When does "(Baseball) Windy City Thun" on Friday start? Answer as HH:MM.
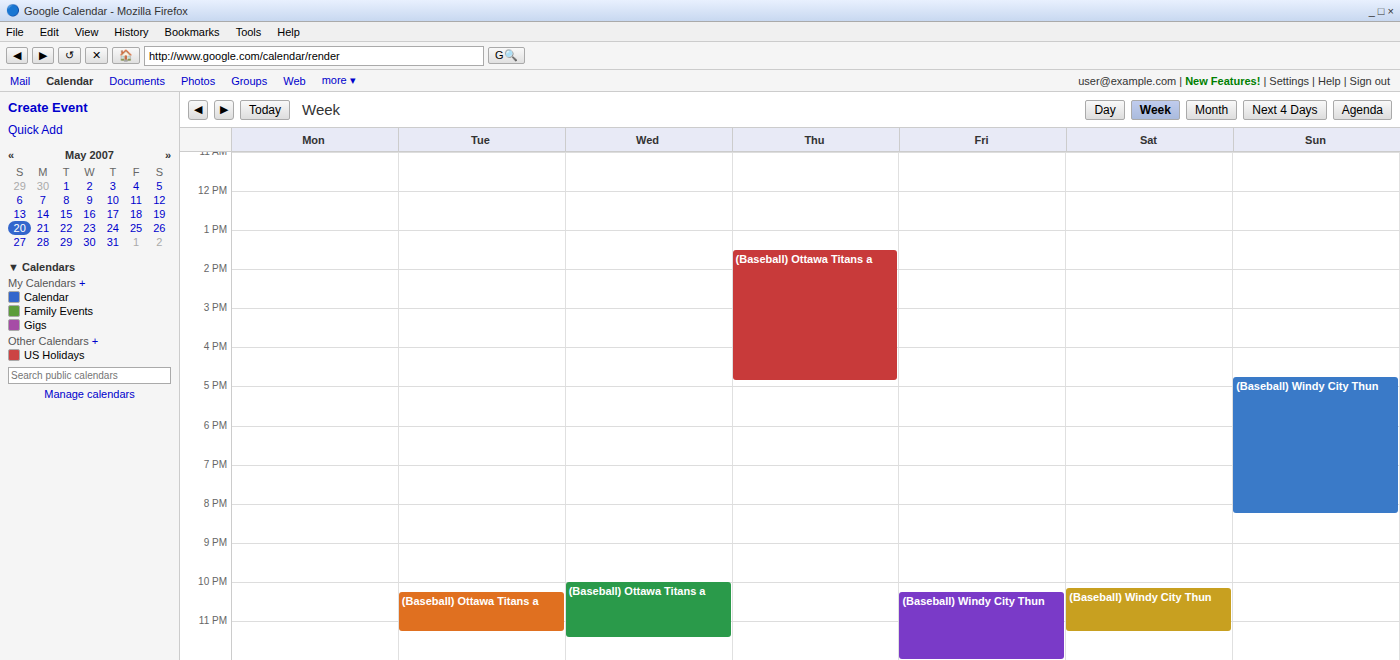
22:15